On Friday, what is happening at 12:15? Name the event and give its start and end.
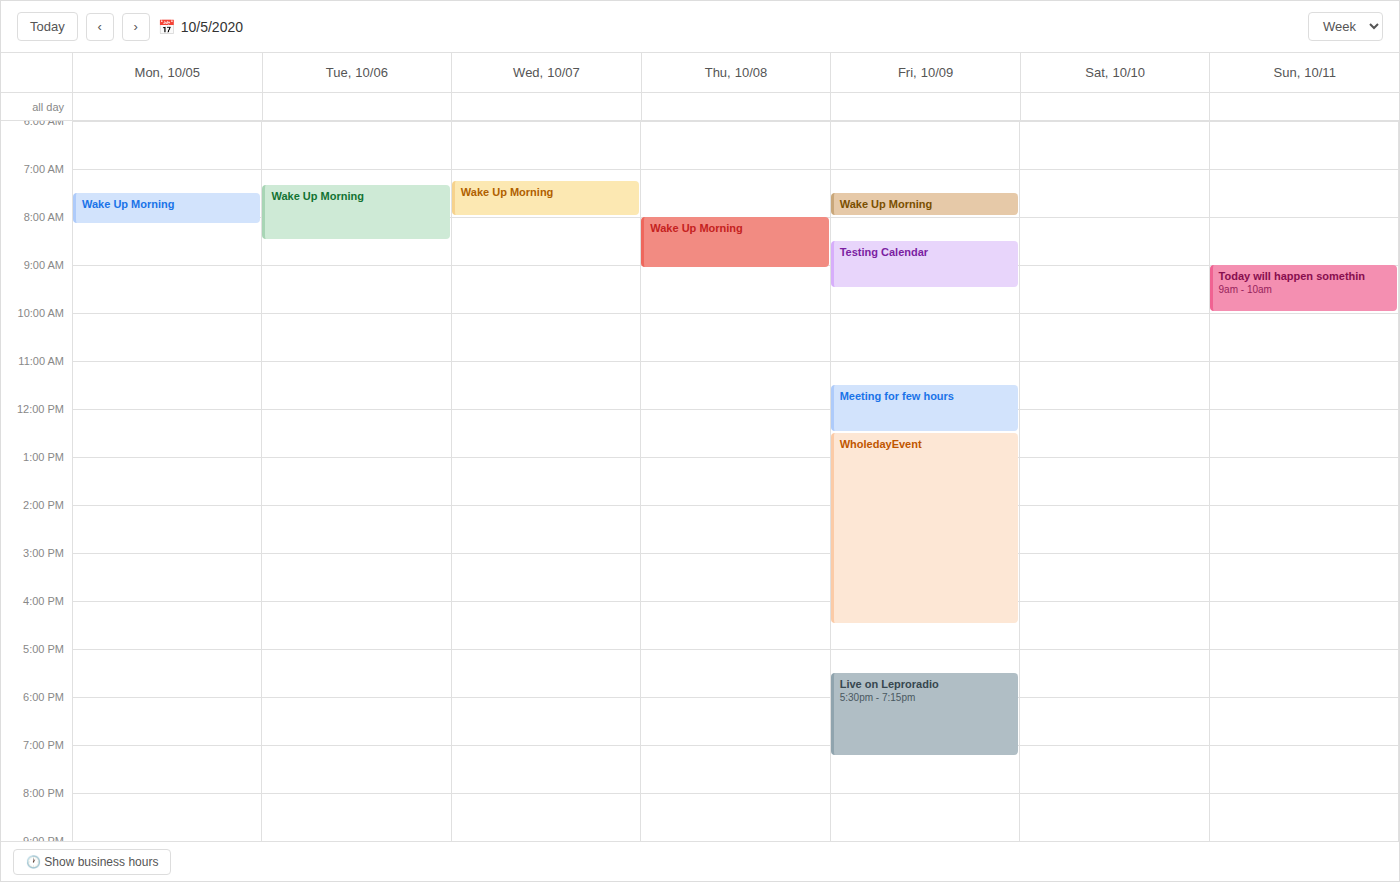
"Meeting for few hours", 11:30 to 12:30